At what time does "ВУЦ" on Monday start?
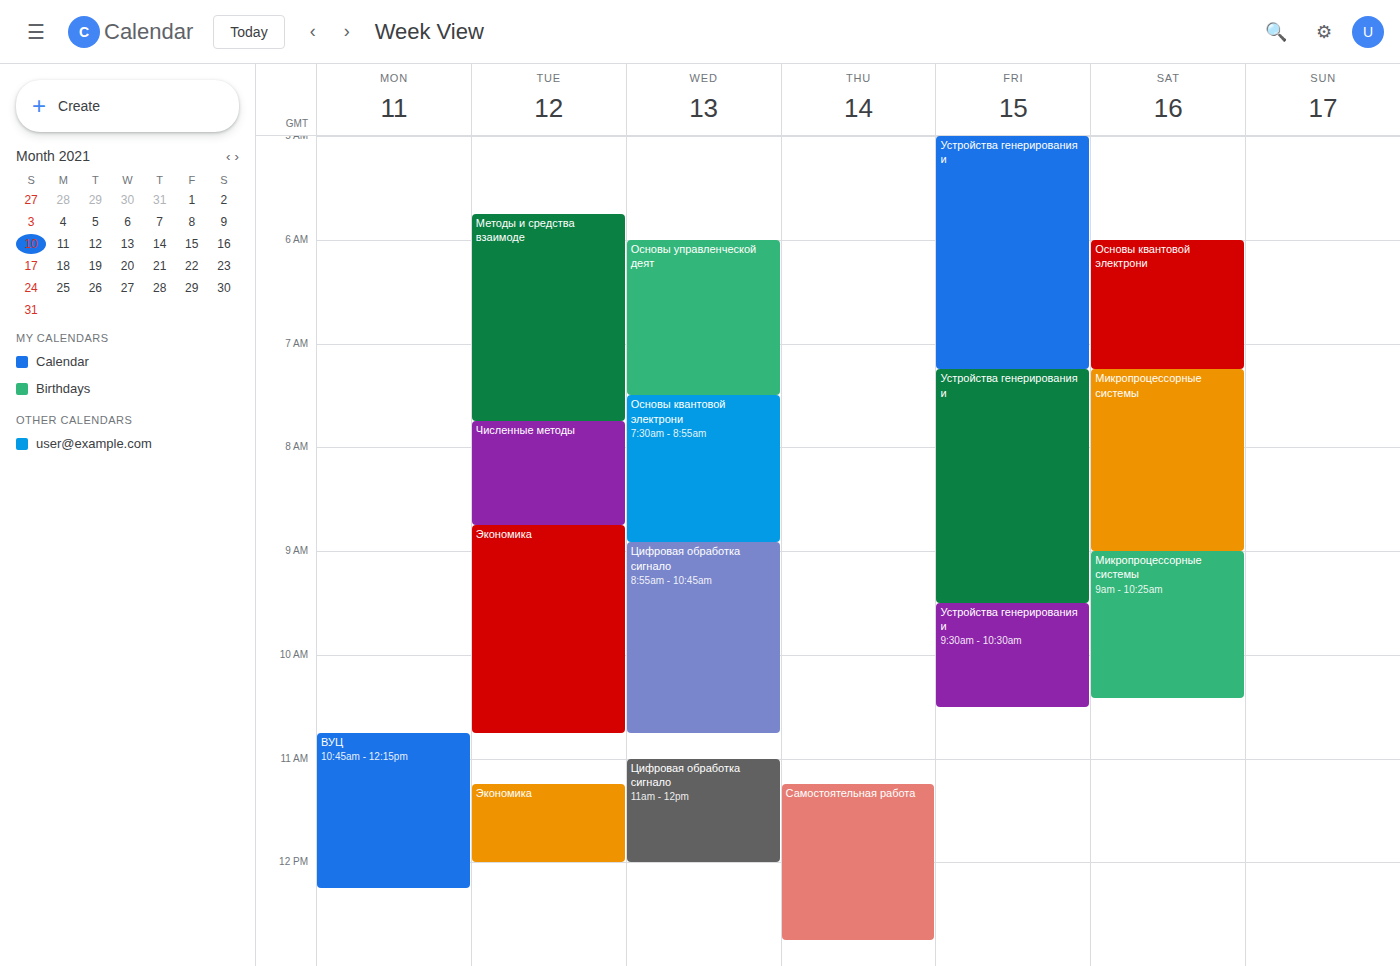
10:45 AM